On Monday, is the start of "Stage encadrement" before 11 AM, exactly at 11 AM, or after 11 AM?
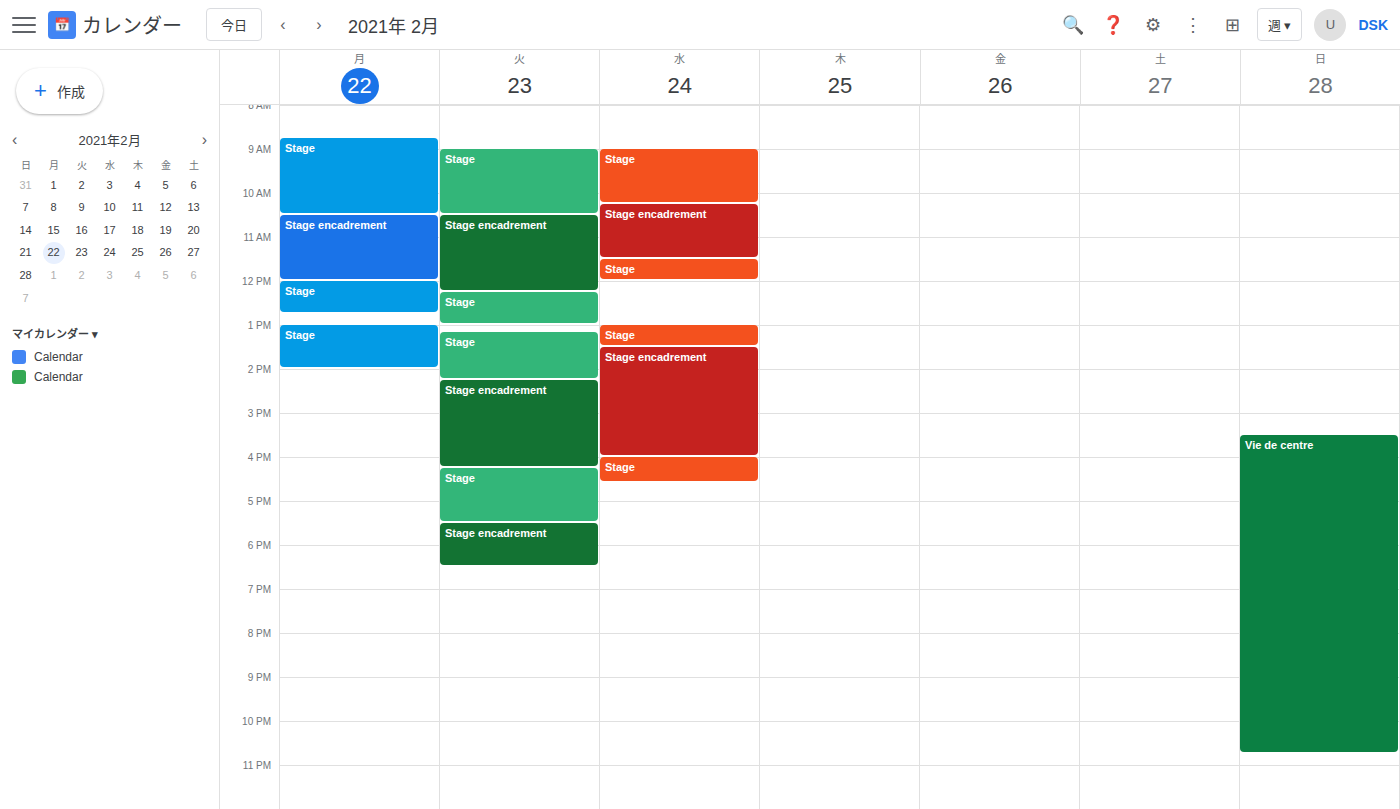
10:30 AM -- before 11 AM, 30 minutes above the 11 AM line.